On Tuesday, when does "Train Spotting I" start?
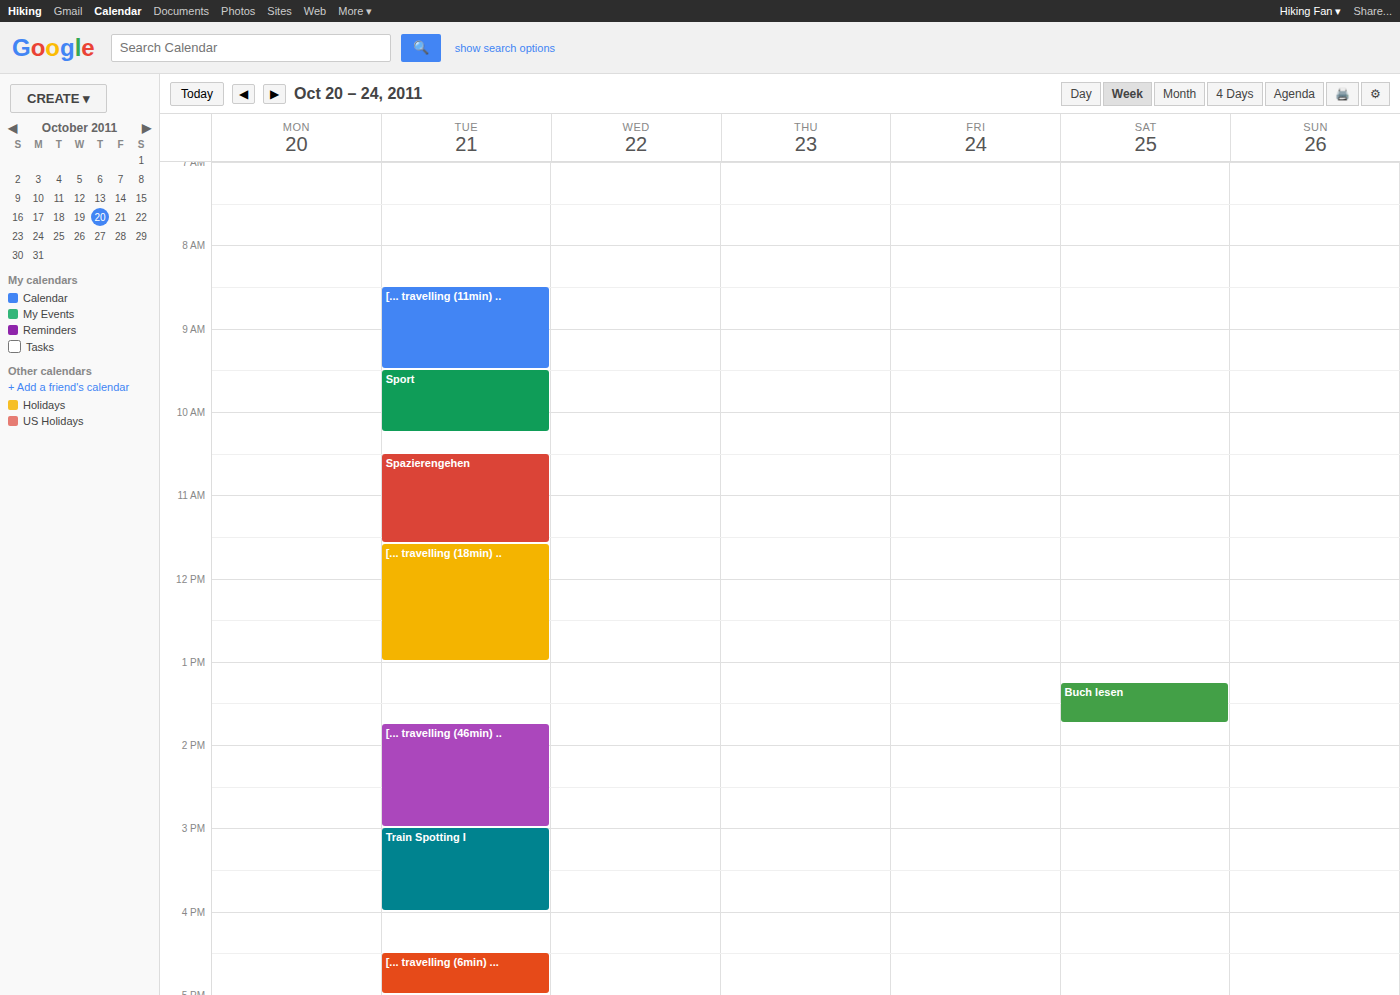
3:00 PM